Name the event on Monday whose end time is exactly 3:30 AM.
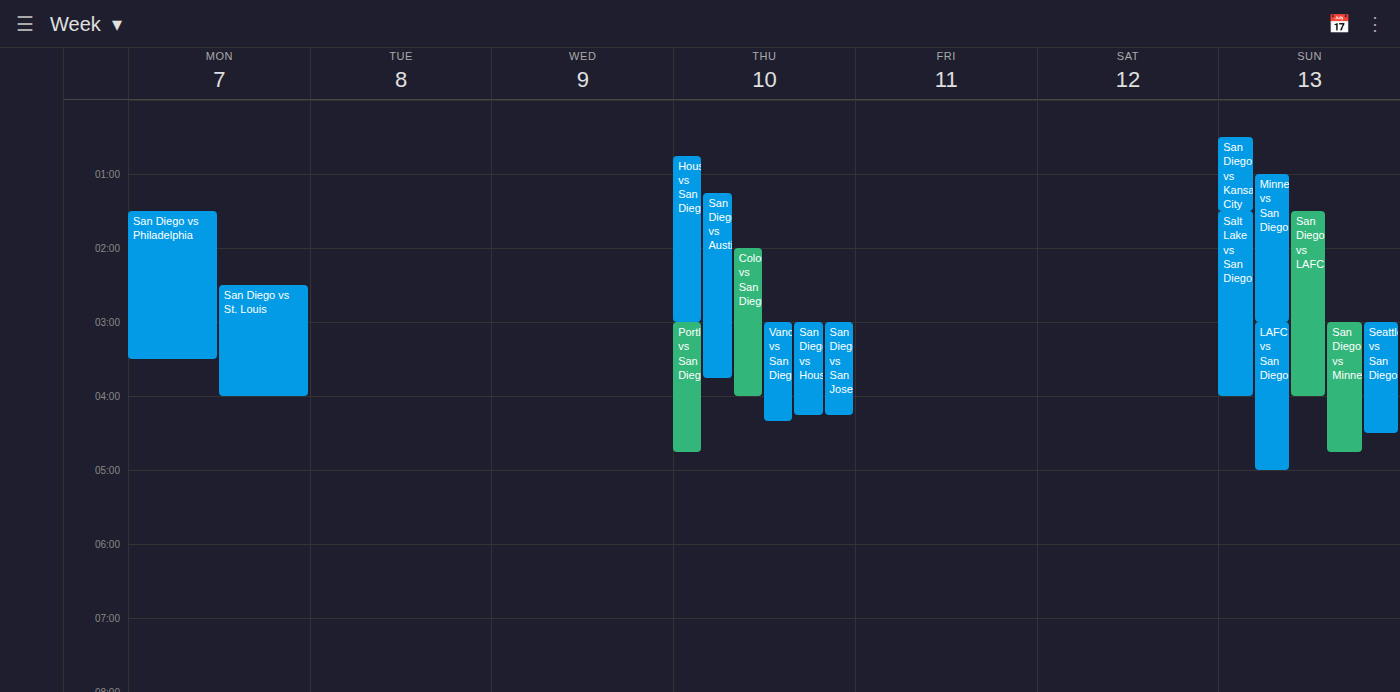
"San Diego vs Philadelphia"